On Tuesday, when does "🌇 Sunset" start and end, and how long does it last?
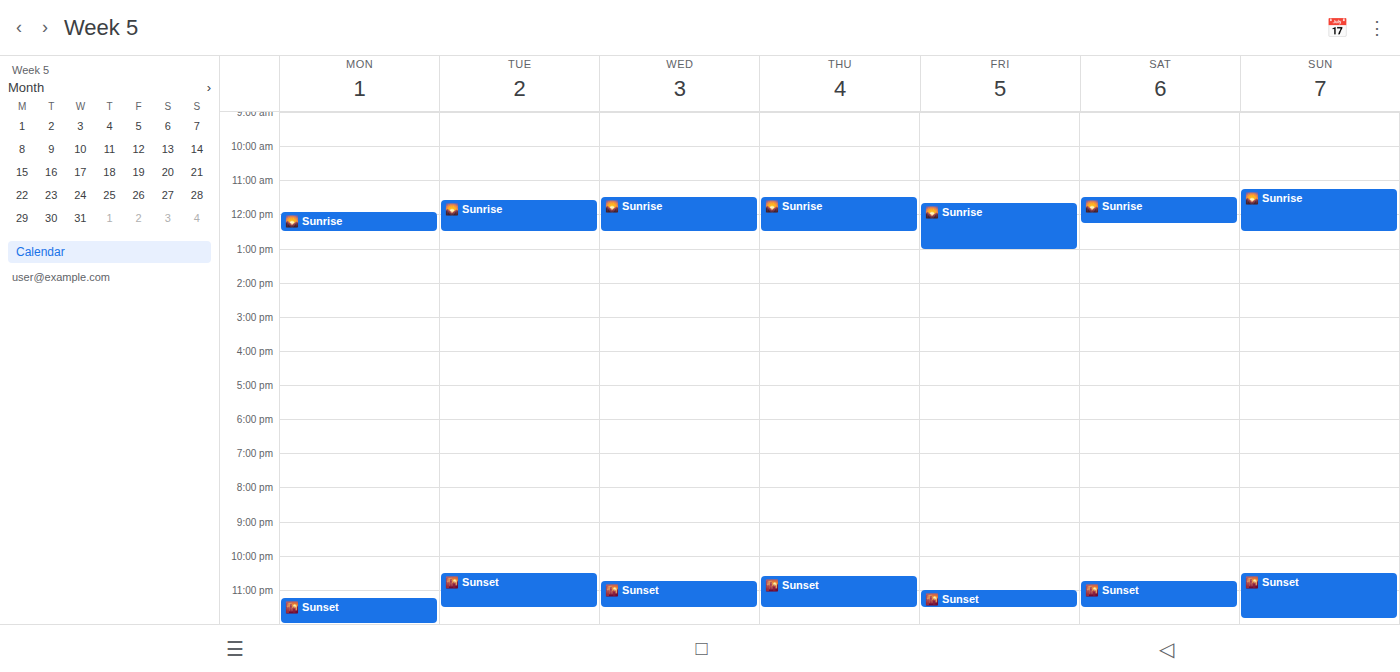
10:30 PM to 11:30 PM, 1 hour